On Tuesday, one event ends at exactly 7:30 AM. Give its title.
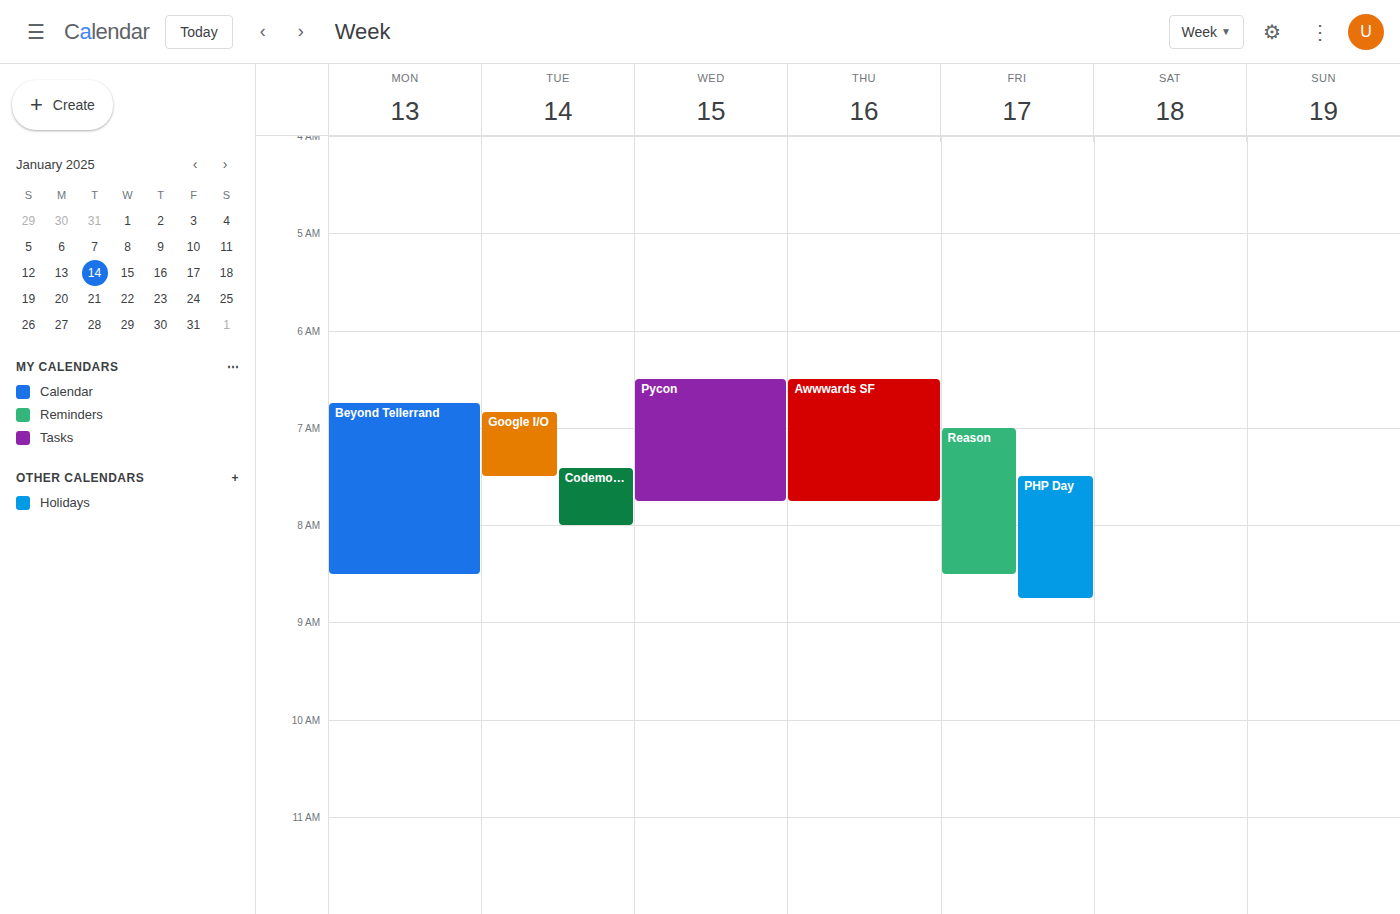
"Google I/O"